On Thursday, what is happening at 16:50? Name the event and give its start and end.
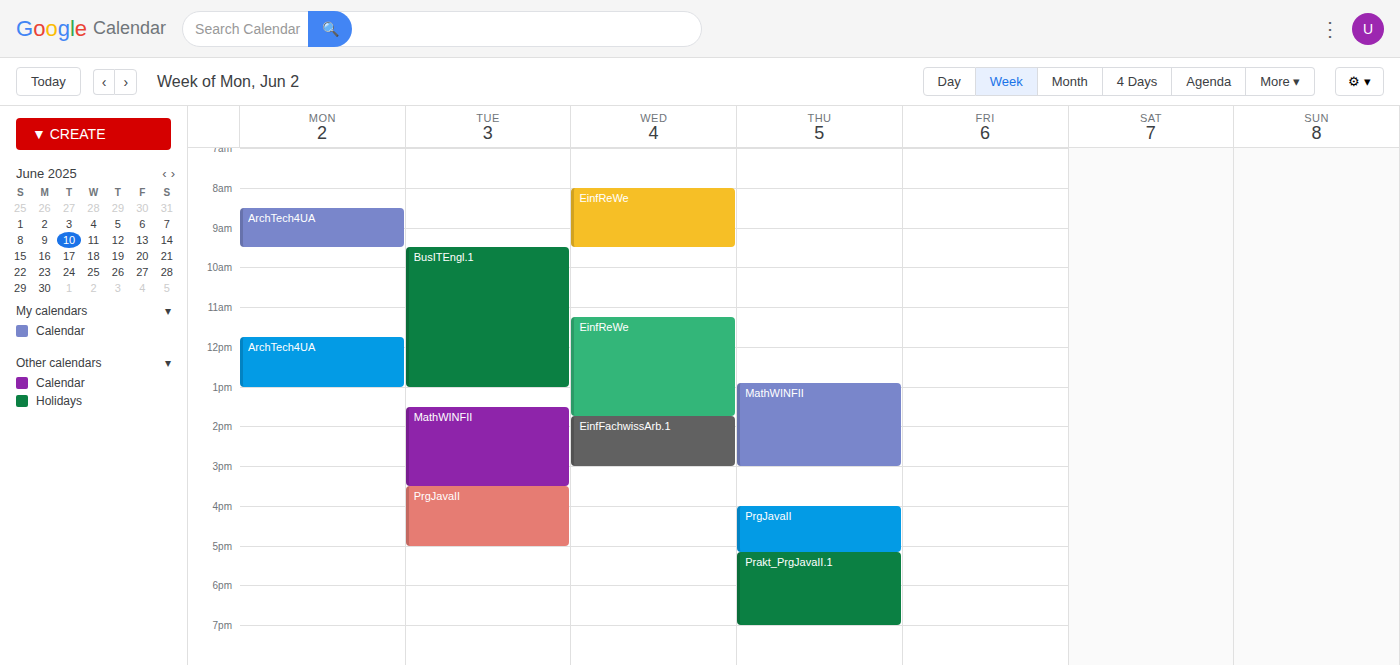
"PrgJavaII", 16:00 to 17:10